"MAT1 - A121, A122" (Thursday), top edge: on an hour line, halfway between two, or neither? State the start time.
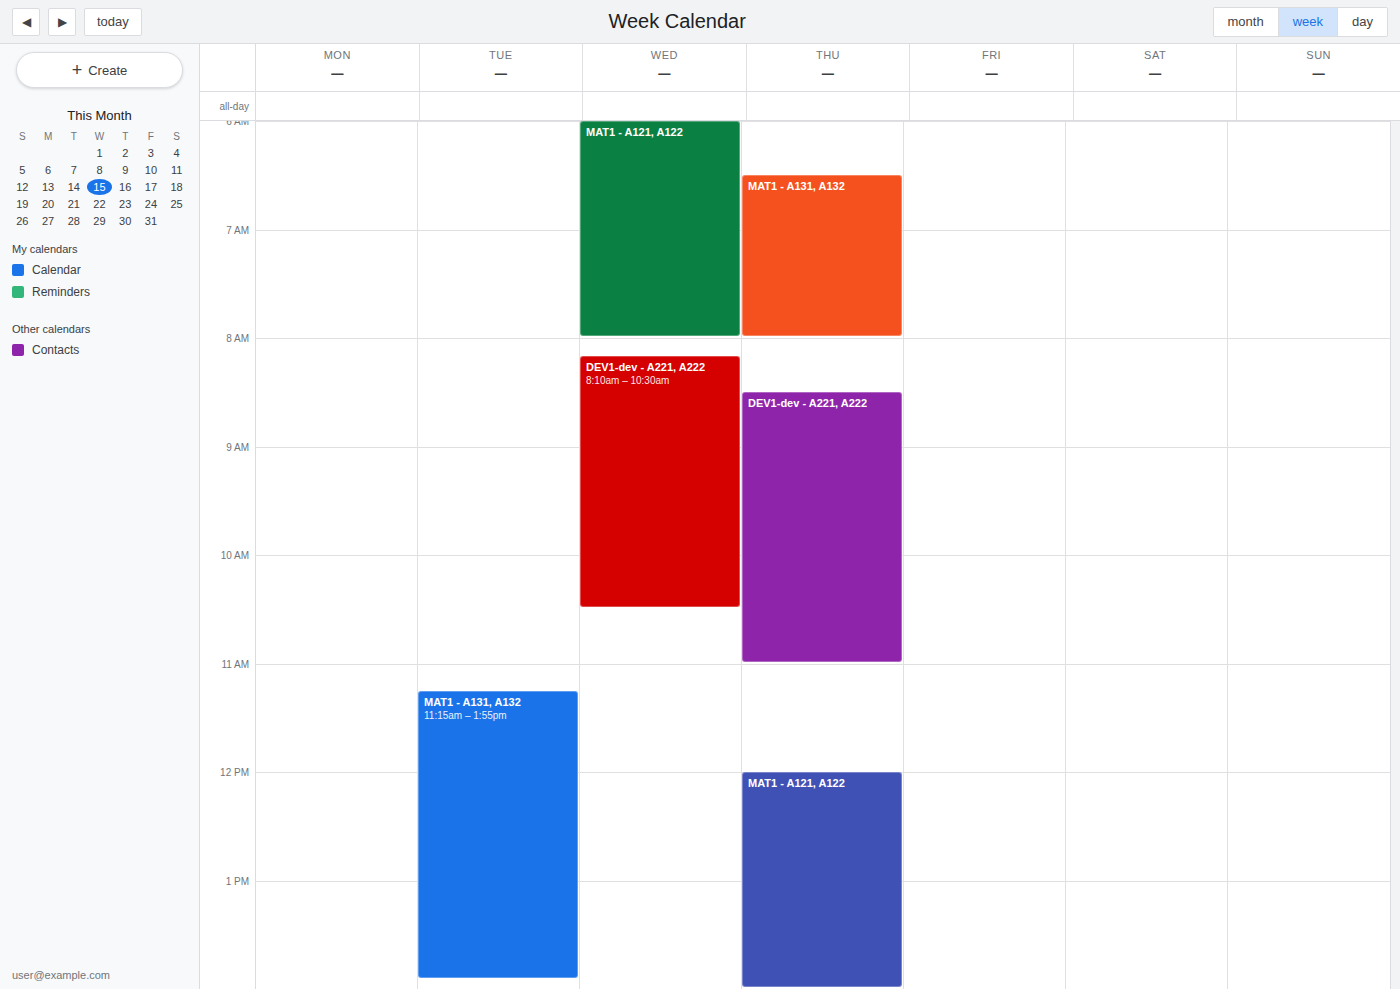
12:00 PM -- exactly on the 12 PM line.